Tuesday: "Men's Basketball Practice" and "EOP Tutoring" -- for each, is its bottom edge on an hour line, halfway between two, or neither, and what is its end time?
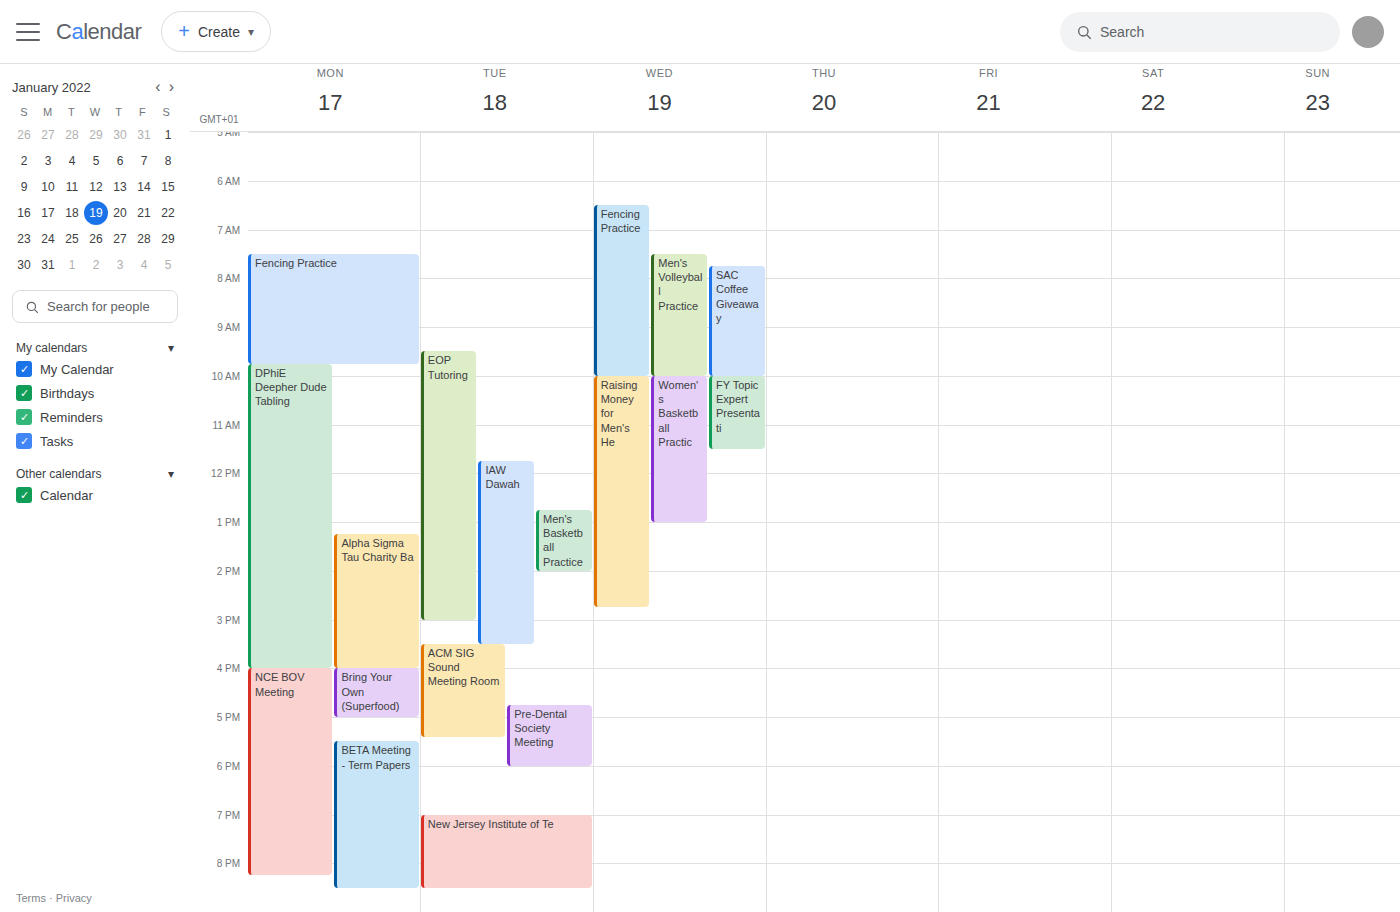
"Men's Basketball Practice": 2:00 PM, exactly on the 2 PM line. "EOP Tutoring": 3:00 PM, exactly on the 3 PM line.